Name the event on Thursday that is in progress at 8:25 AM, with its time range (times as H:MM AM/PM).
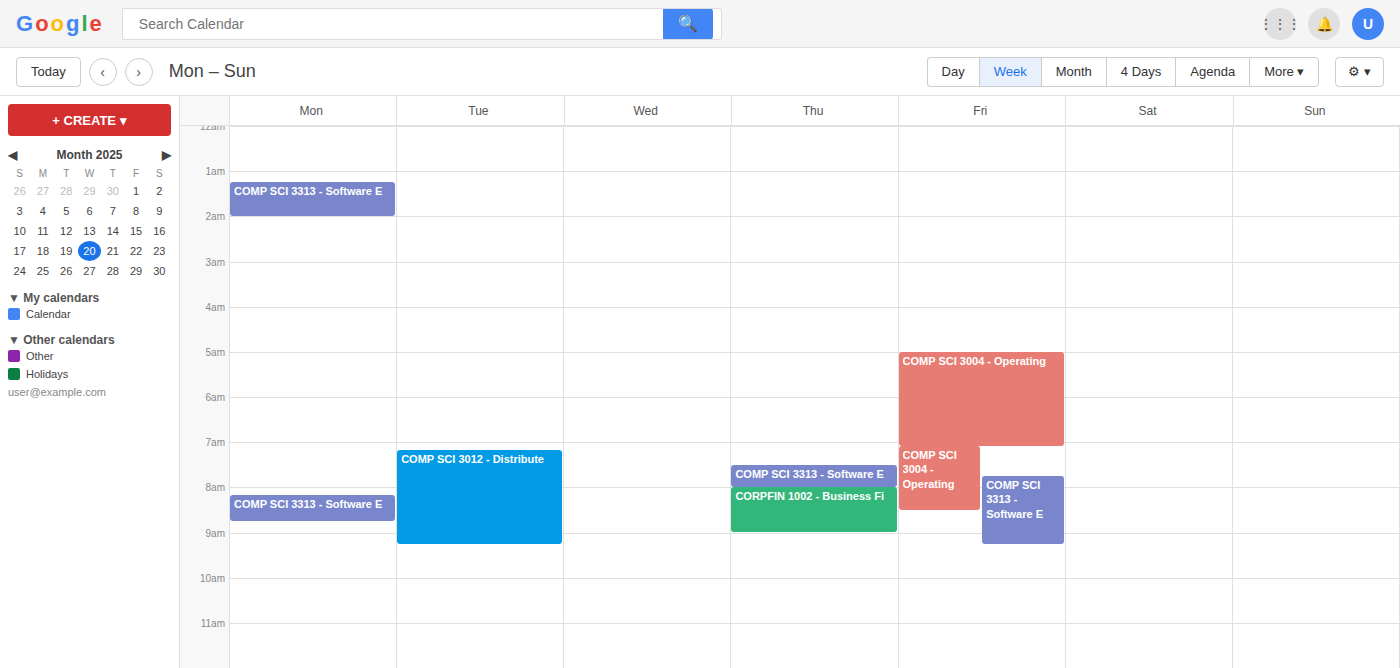
"CORPFIN 1002 - Business Fi", 8:00 AM to 9:00 AM